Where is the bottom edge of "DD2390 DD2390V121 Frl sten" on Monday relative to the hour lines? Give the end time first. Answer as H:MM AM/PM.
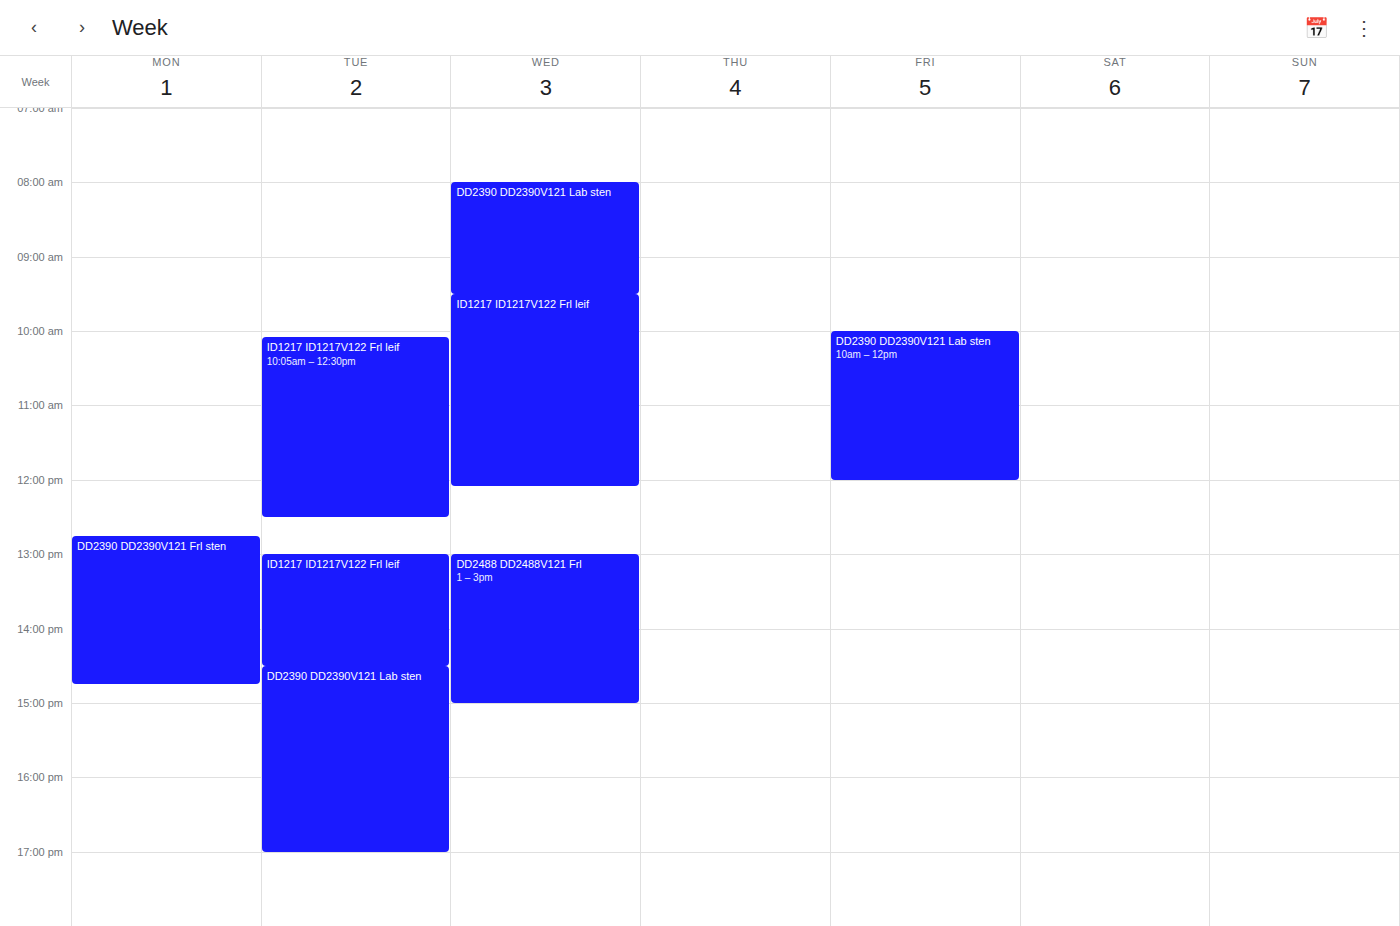
2:45 PM -- neither: three quarters of the way from the 2 PM line to the 3 PM line.